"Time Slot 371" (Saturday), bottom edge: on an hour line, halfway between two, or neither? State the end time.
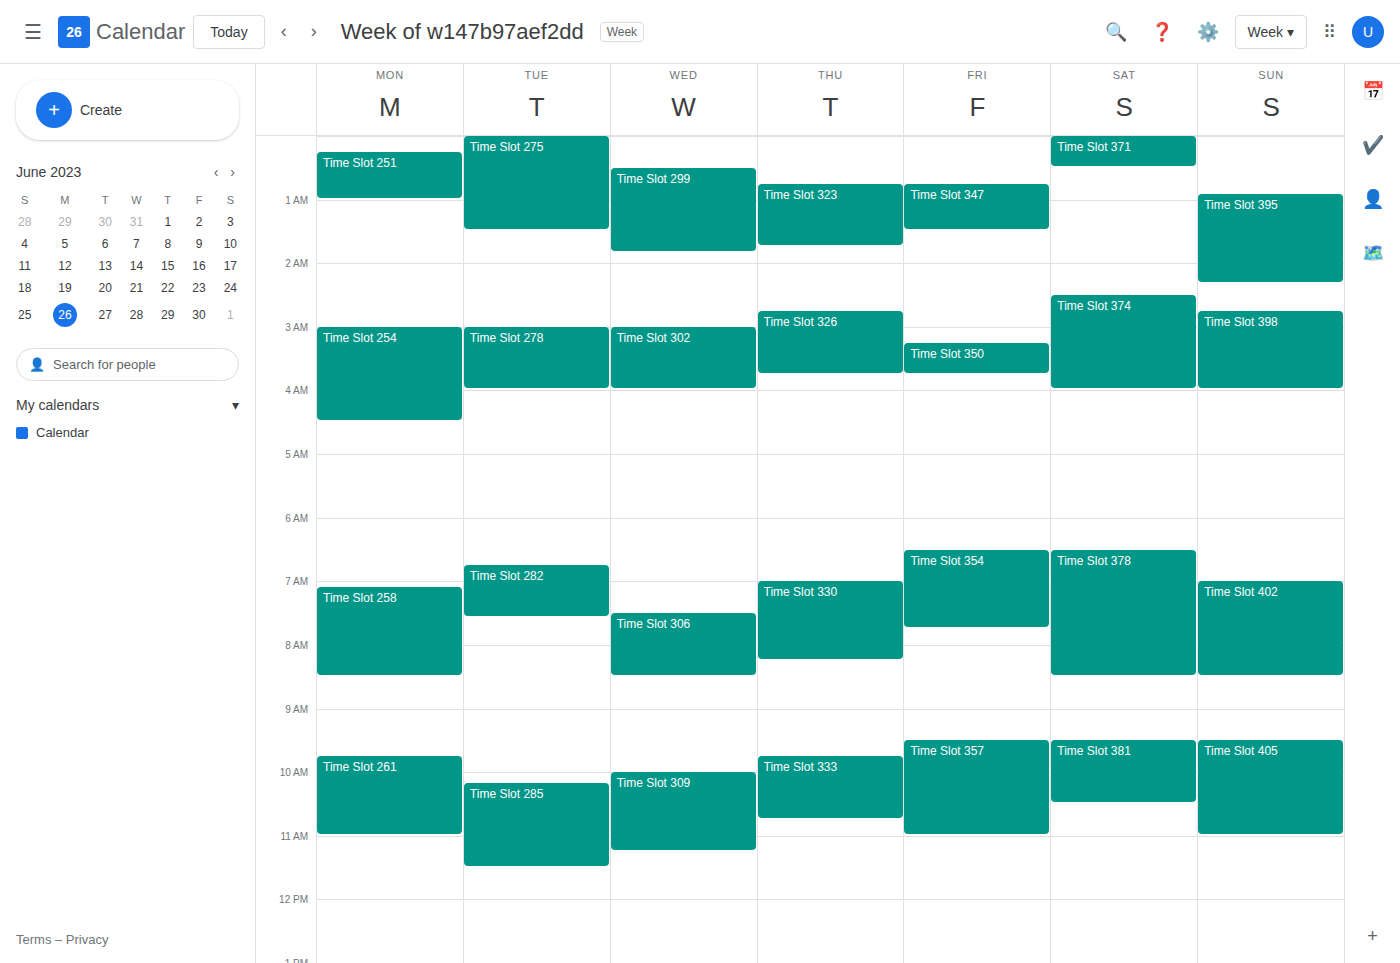
12:30 AM -- halfway between the 12 AM and 1 AM lines.